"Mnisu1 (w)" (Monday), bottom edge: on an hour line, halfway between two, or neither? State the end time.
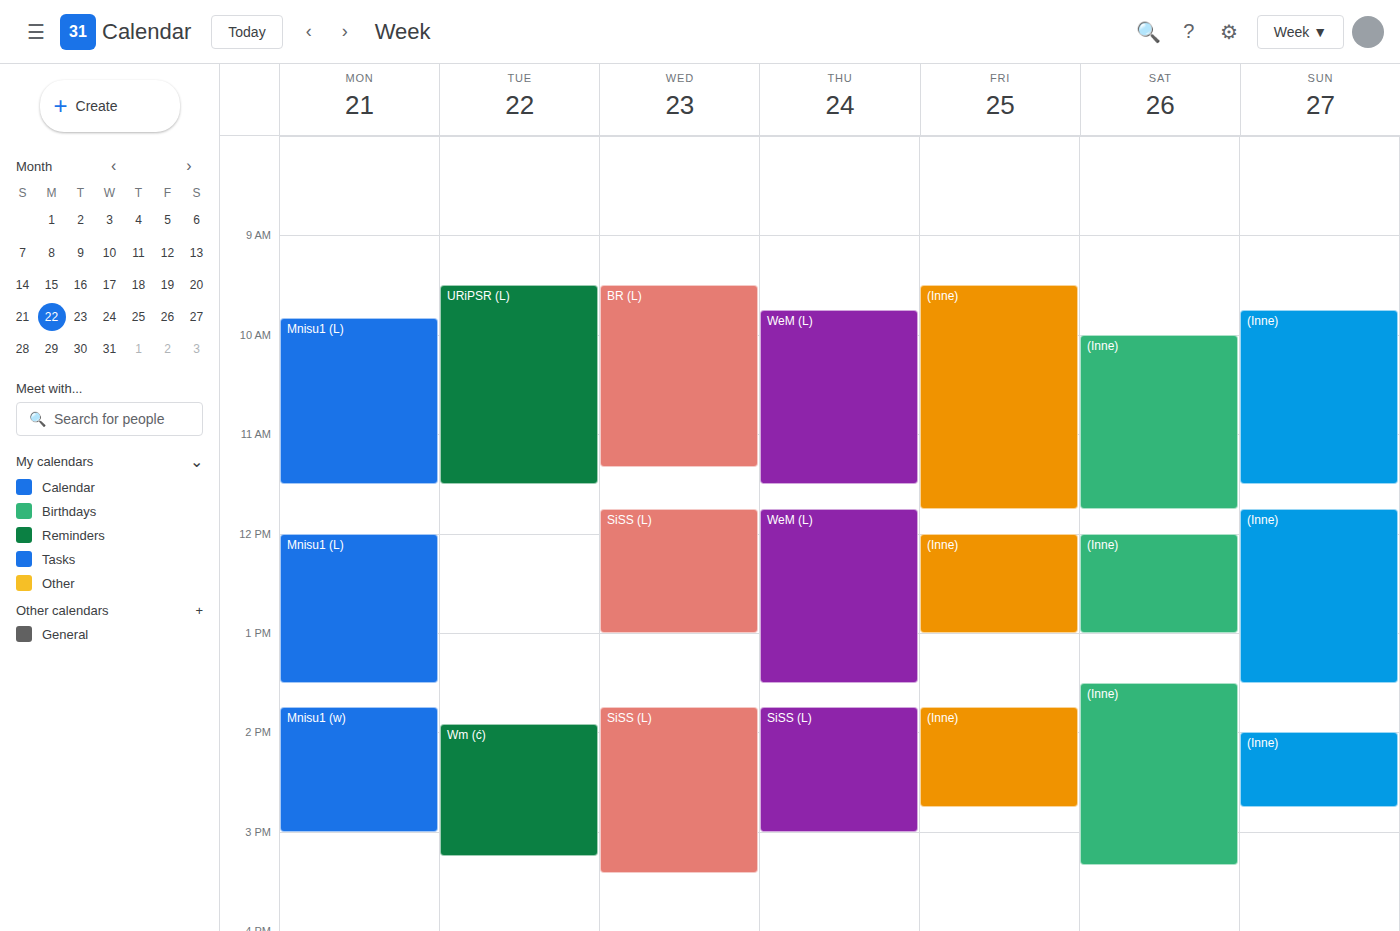
15:00 -- exactly on the 15:00 line.